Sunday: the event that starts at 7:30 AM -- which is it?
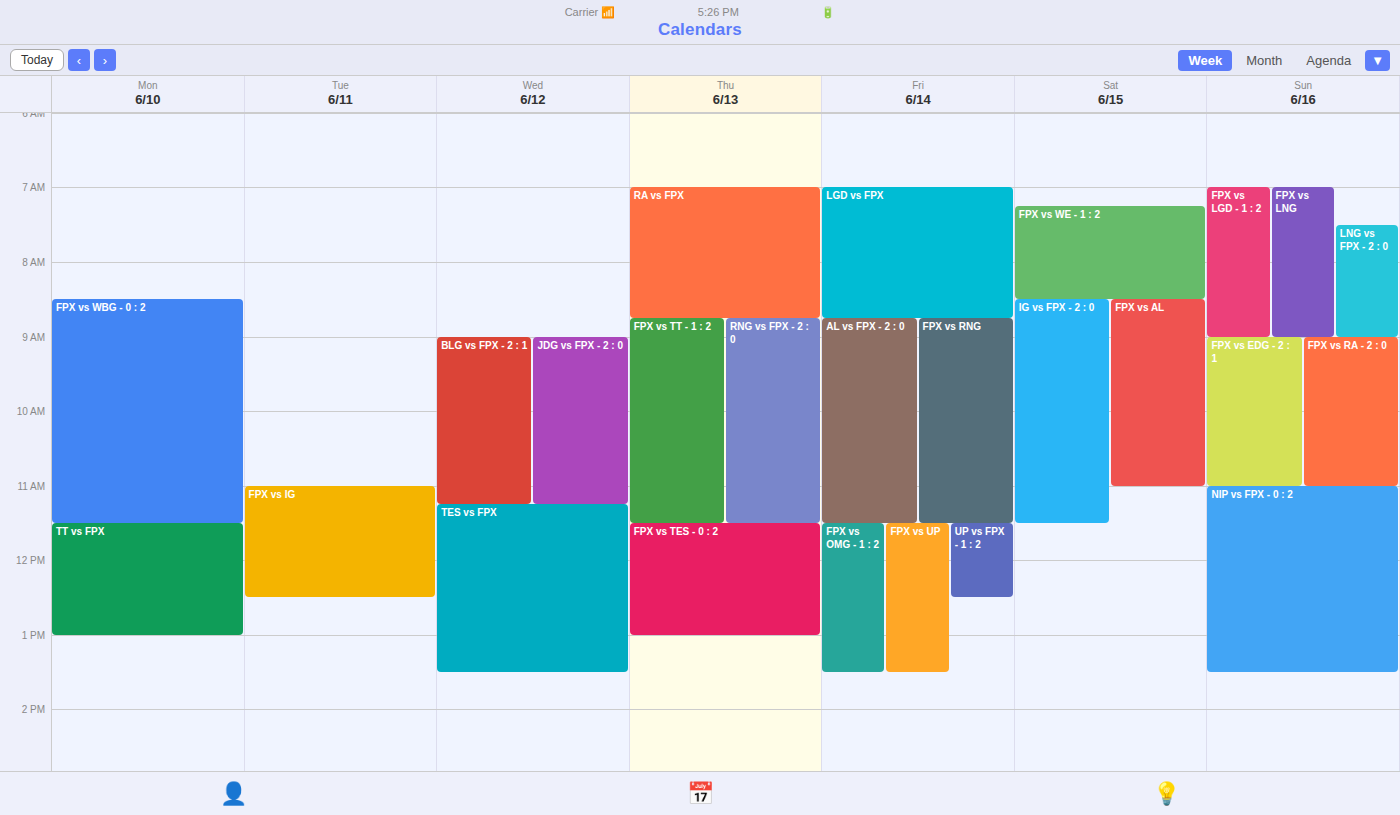
"LNG vs FPX - 2 : 0"